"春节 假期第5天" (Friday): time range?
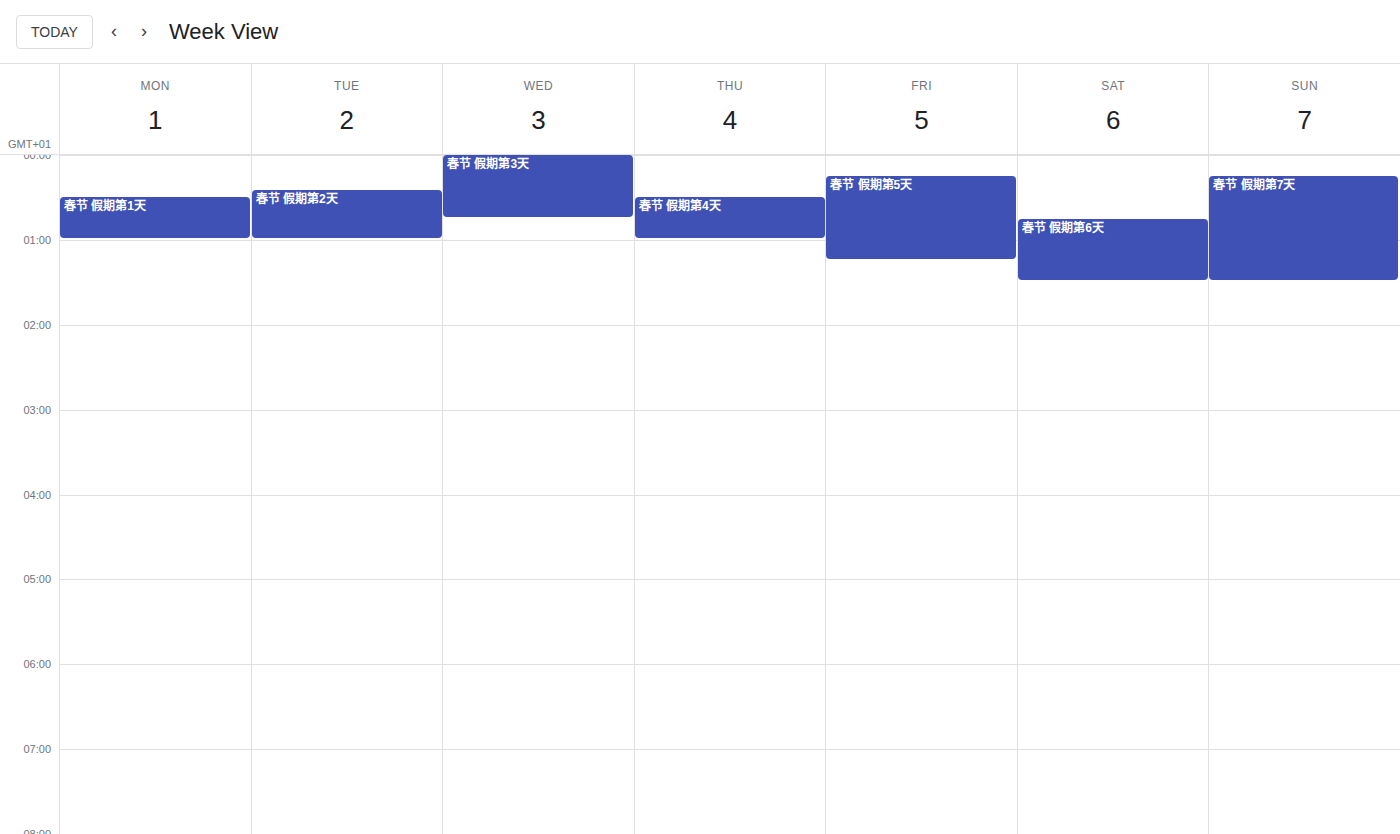
00:15 to 01:15